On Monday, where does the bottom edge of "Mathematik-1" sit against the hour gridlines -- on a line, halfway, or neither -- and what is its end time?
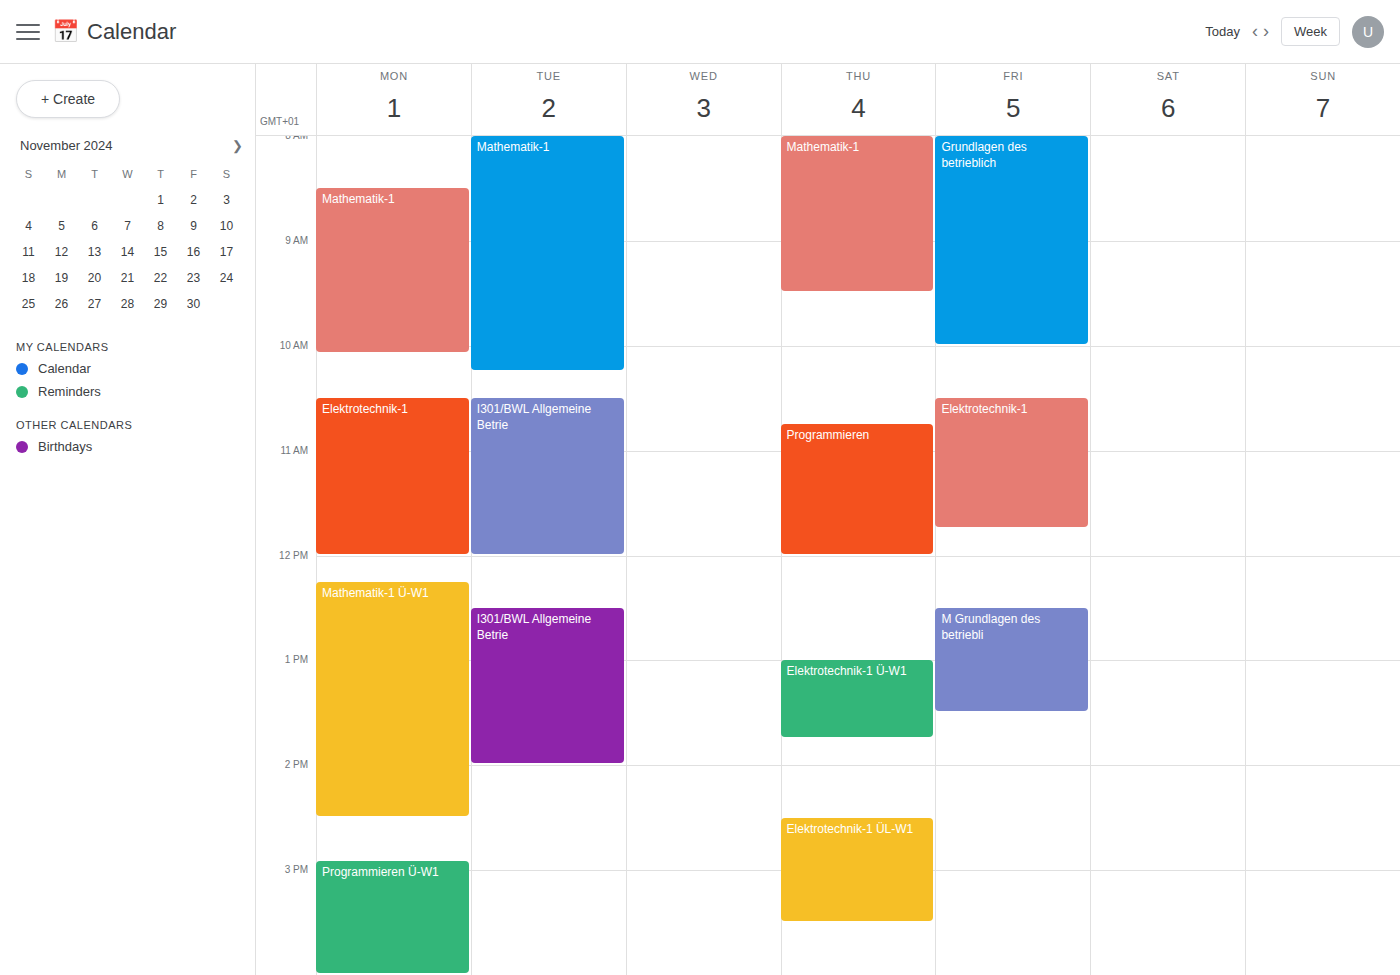
10:05 AM -- neither: 5 minutes below the 10 AM line and 55 minutes above the 11 AM line.